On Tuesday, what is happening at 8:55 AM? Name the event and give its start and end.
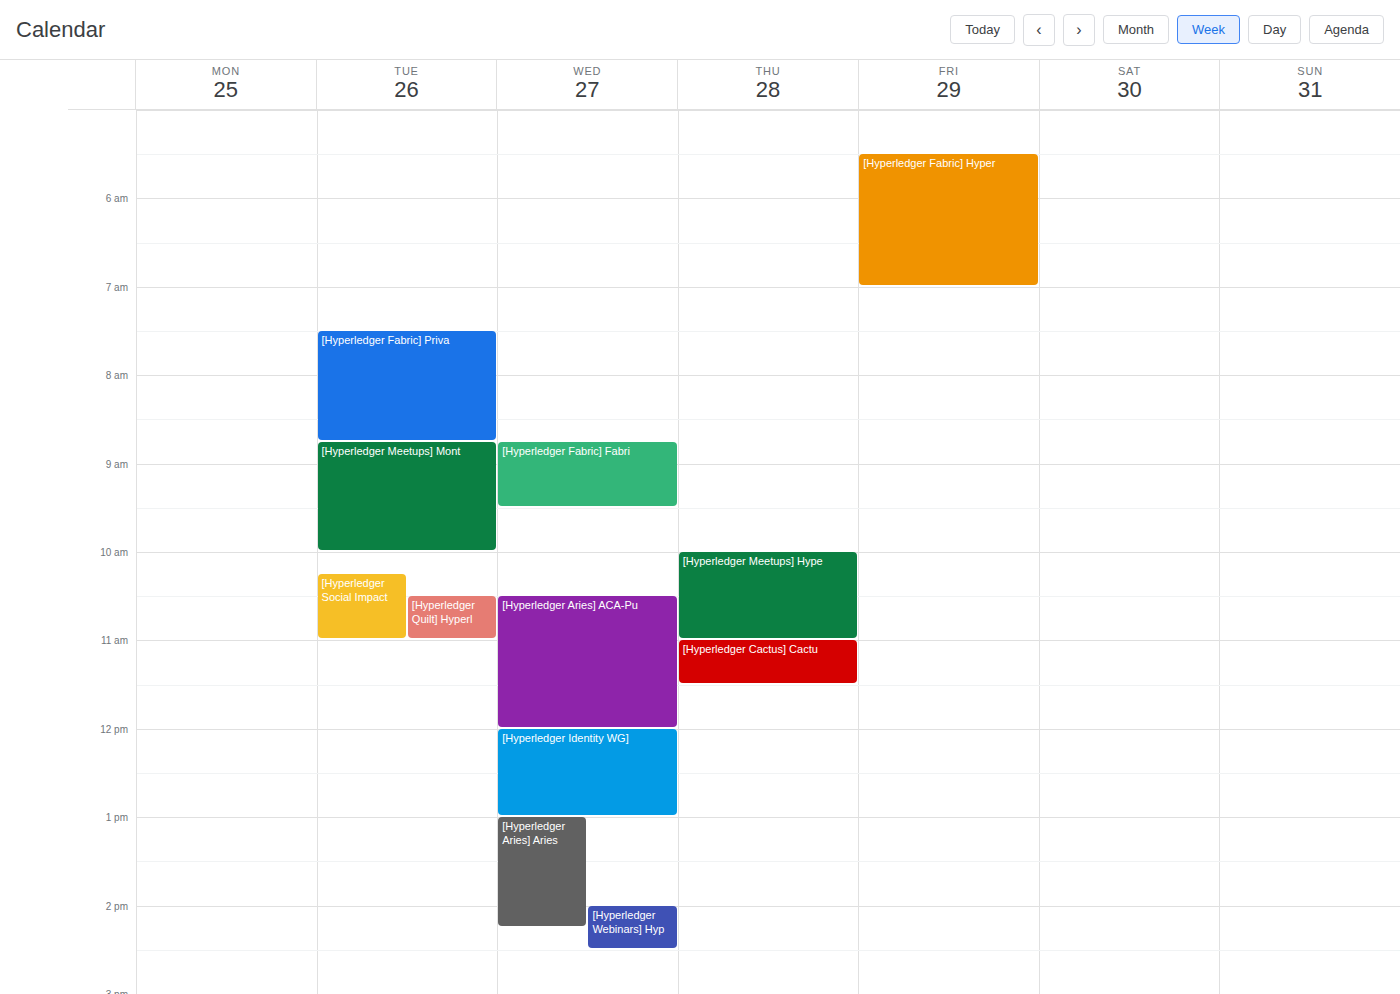
"[Hyperledger Meetups] Mont", 8:45 AM to 10:00 AM